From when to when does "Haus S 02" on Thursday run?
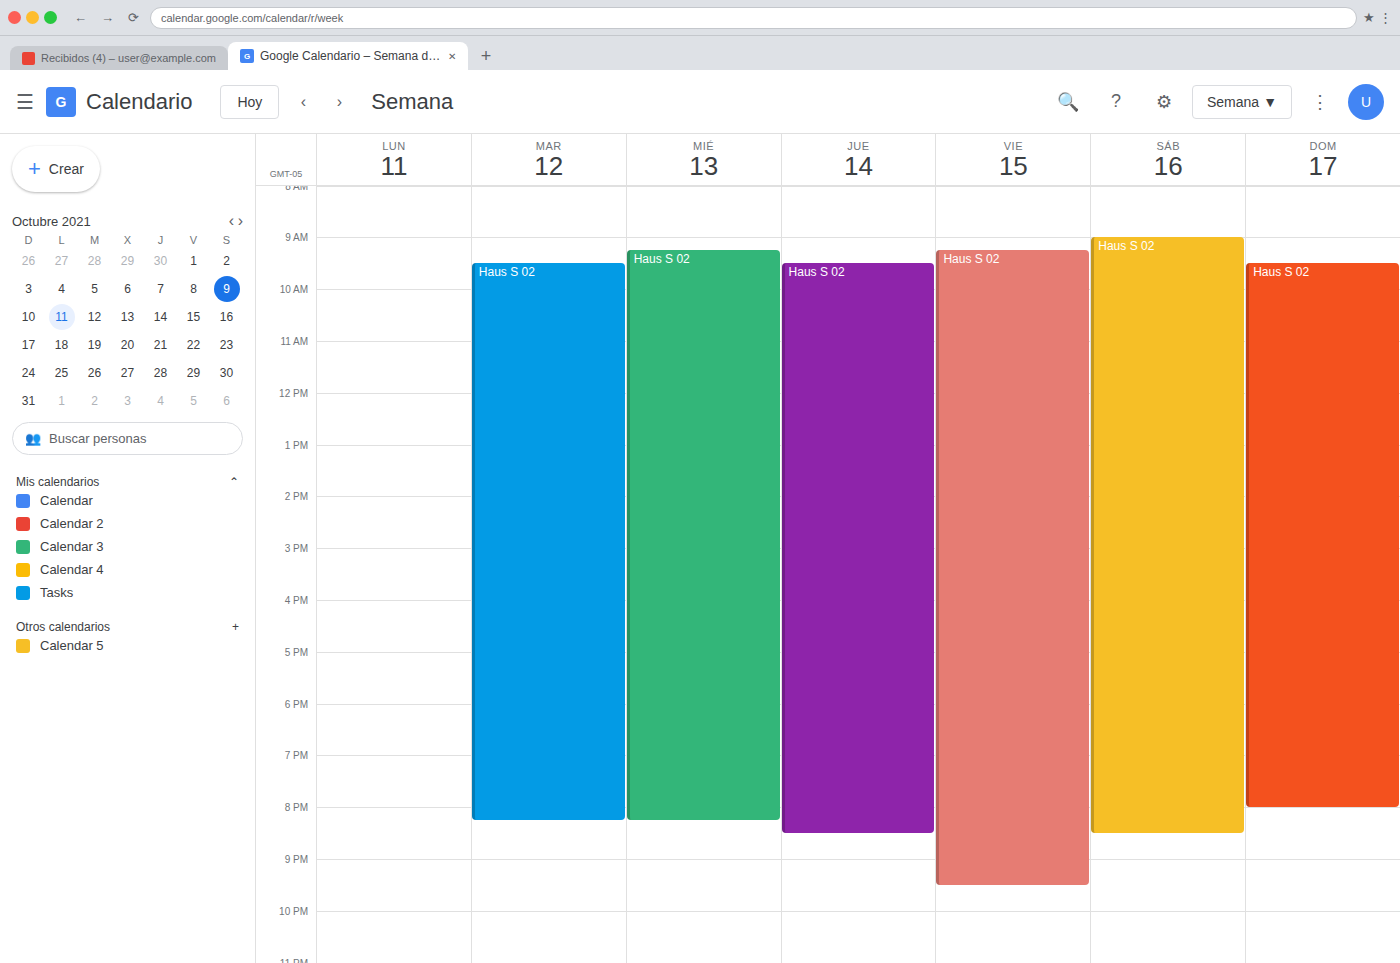
9:30 AM to 8:30 PM